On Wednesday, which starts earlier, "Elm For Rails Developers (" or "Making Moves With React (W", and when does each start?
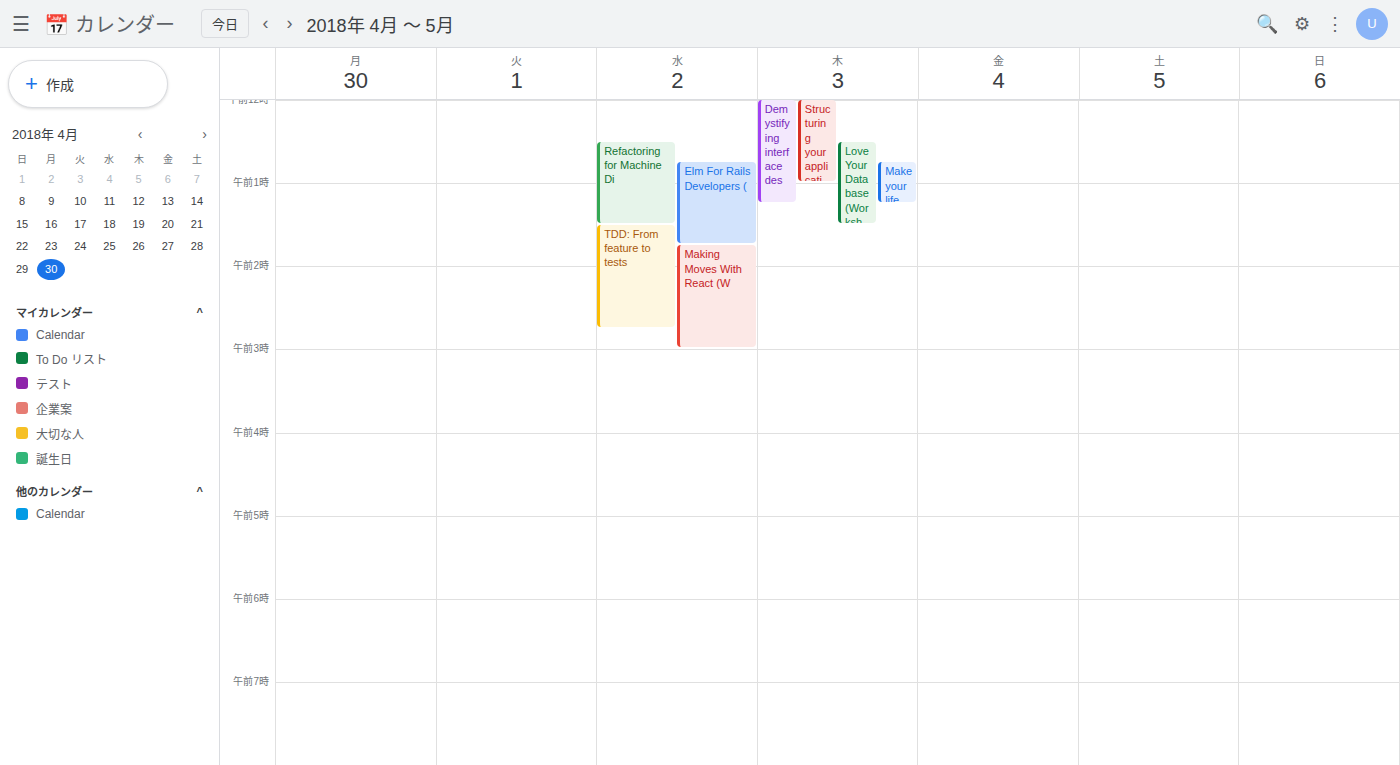
"Elm For Rails Developers (" 12:45 AM; "Making Moves With React (W" 1:45 AM.